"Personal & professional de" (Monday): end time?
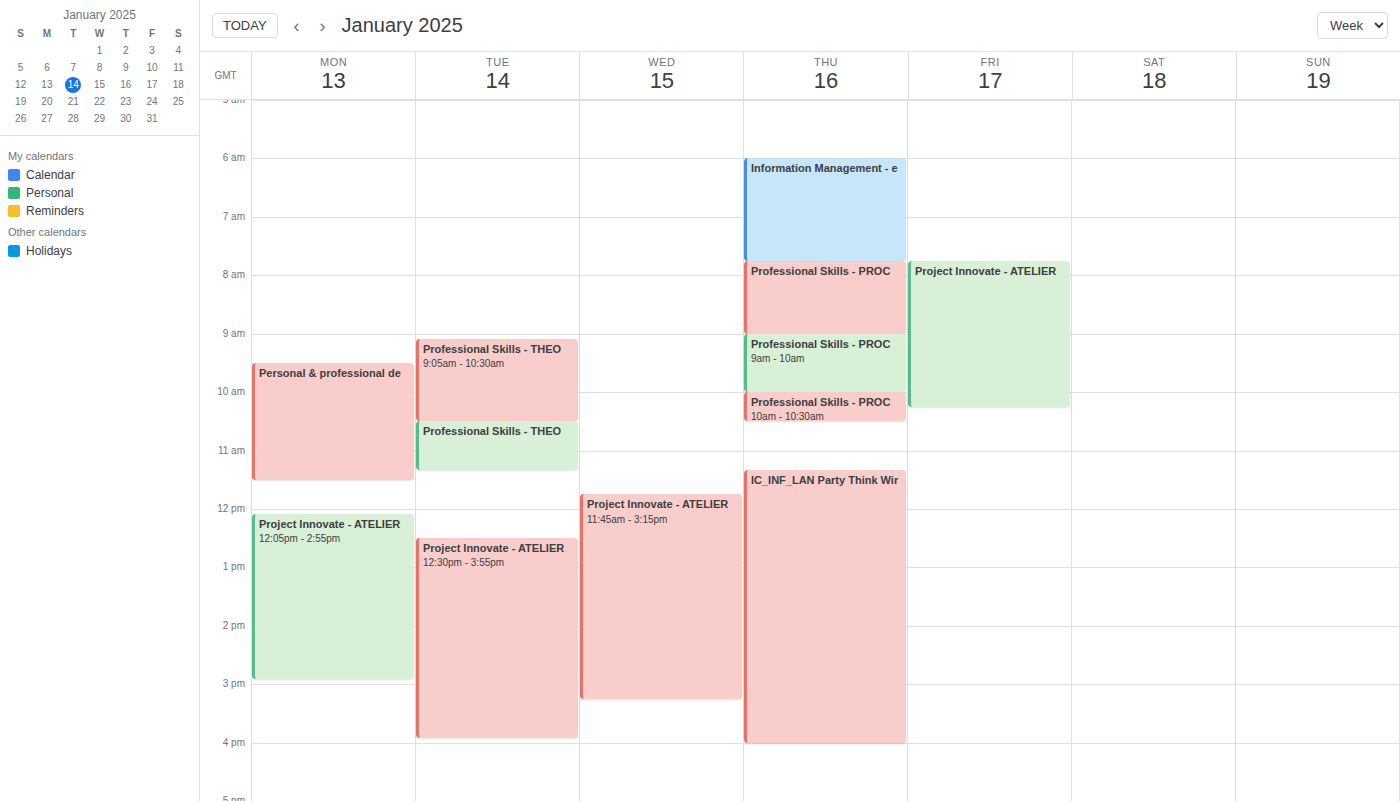
11:30 AM